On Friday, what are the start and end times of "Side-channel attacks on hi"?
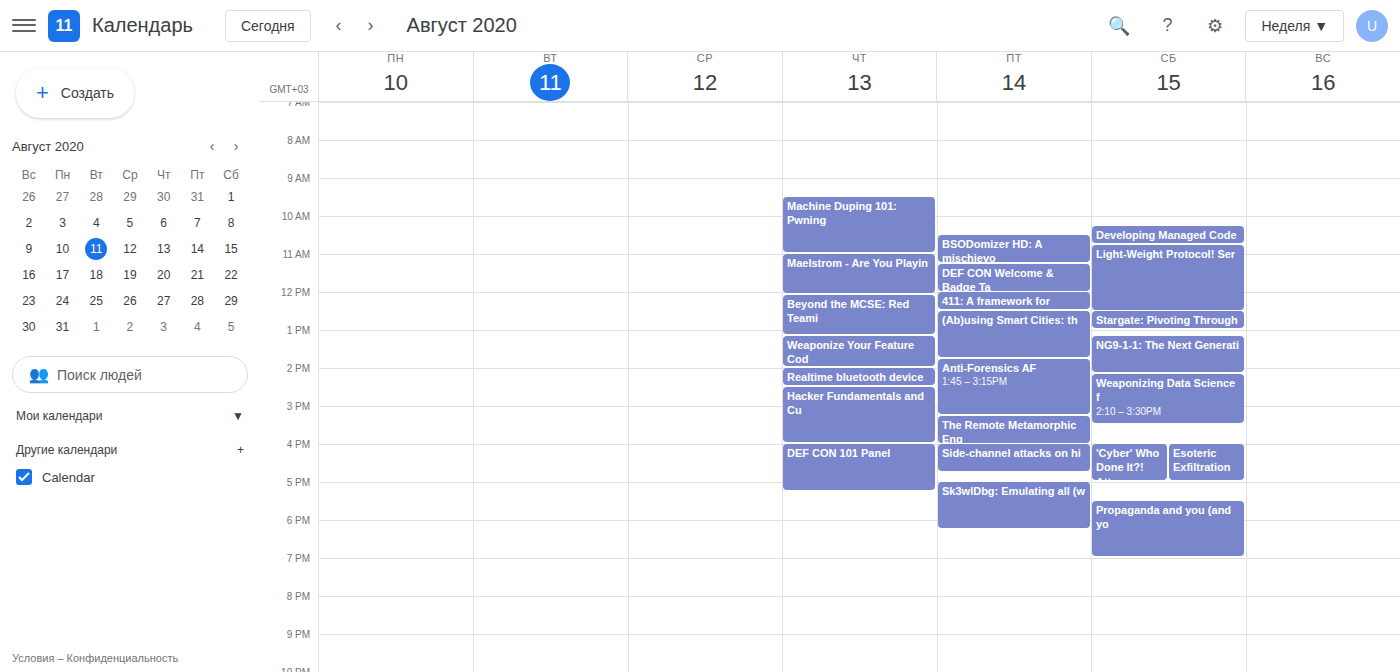
4:00 PM to 4:45 PM